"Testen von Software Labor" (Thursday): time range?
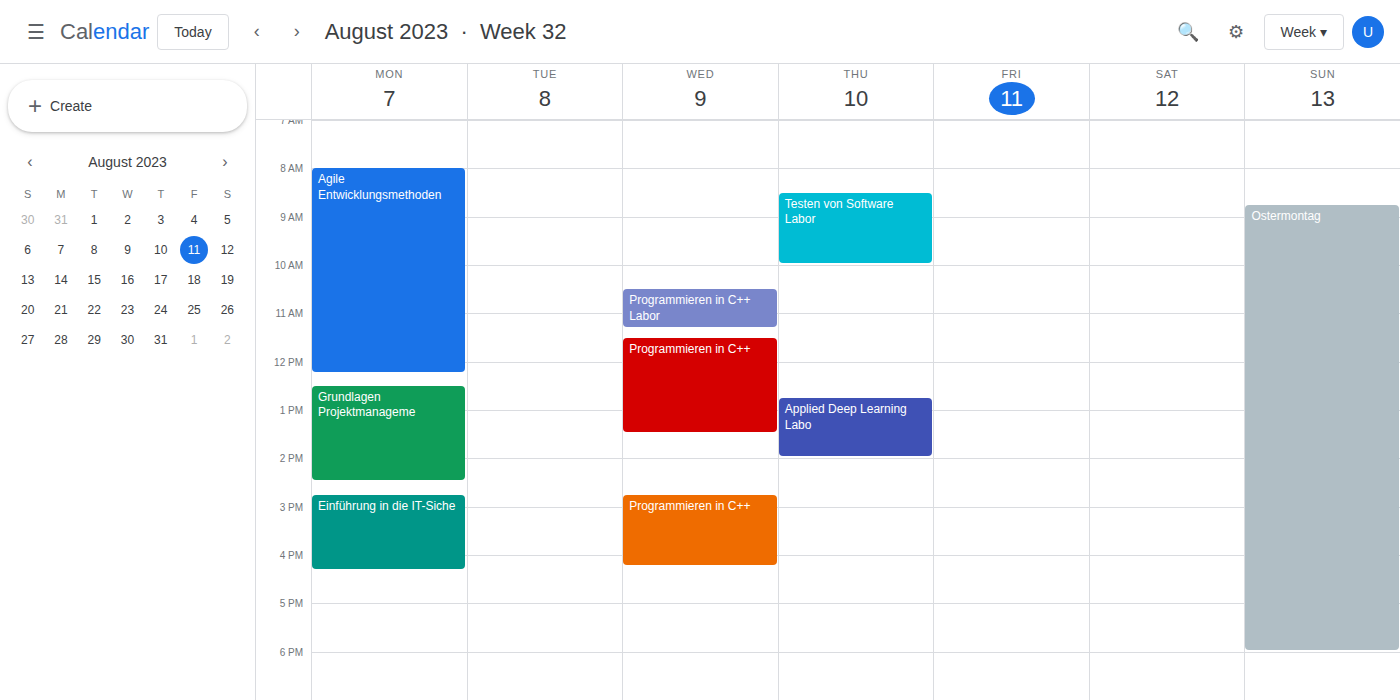
08:30 to 10:00